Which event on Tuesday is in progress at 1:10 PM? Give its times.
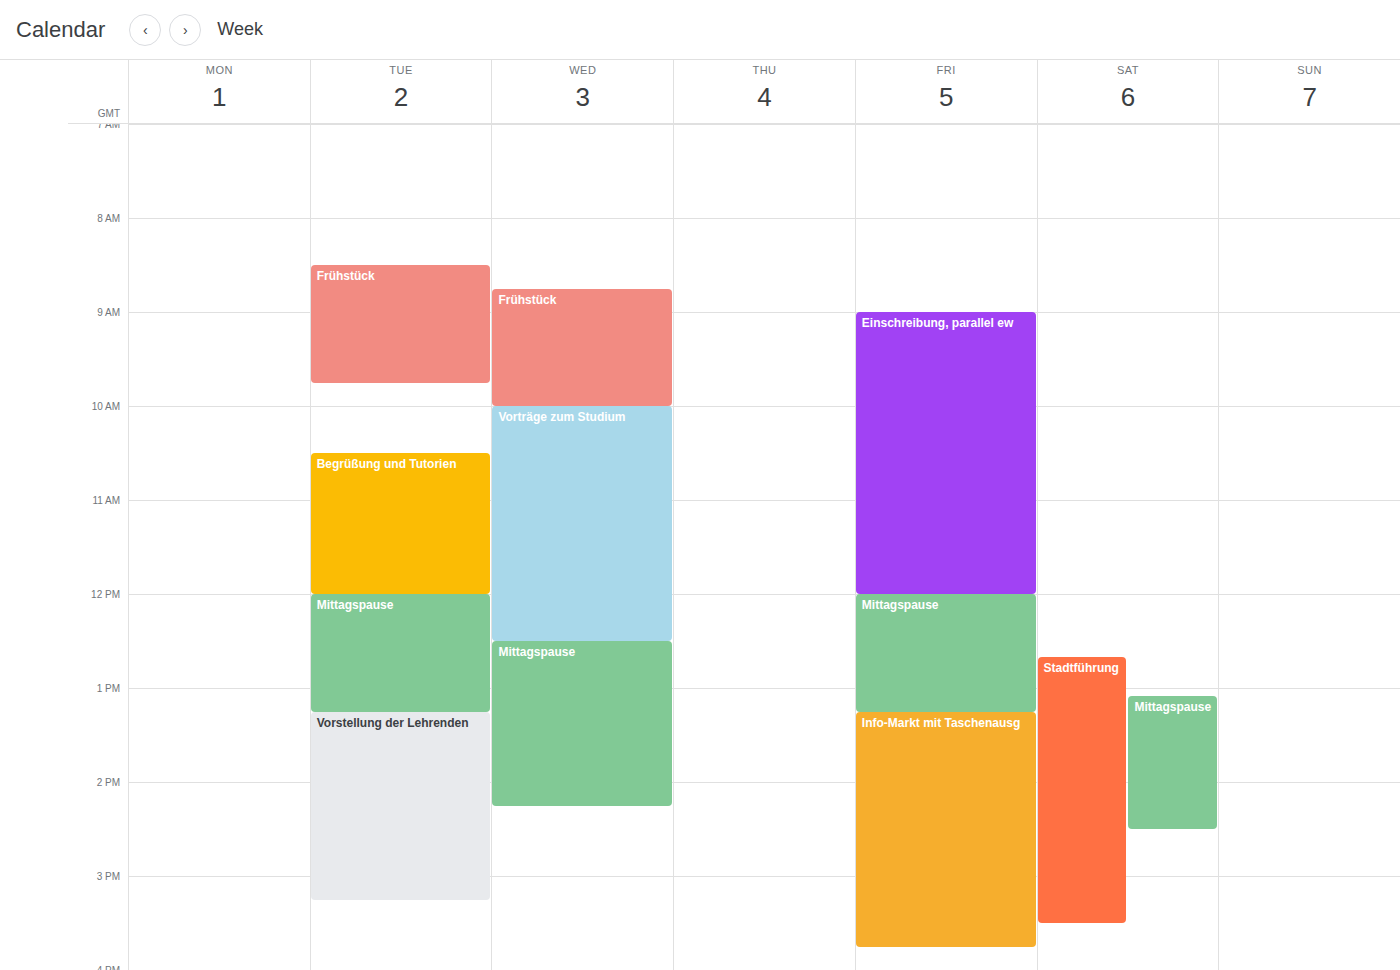
"Mittagspause", 12:00 PM to 1:15 PM